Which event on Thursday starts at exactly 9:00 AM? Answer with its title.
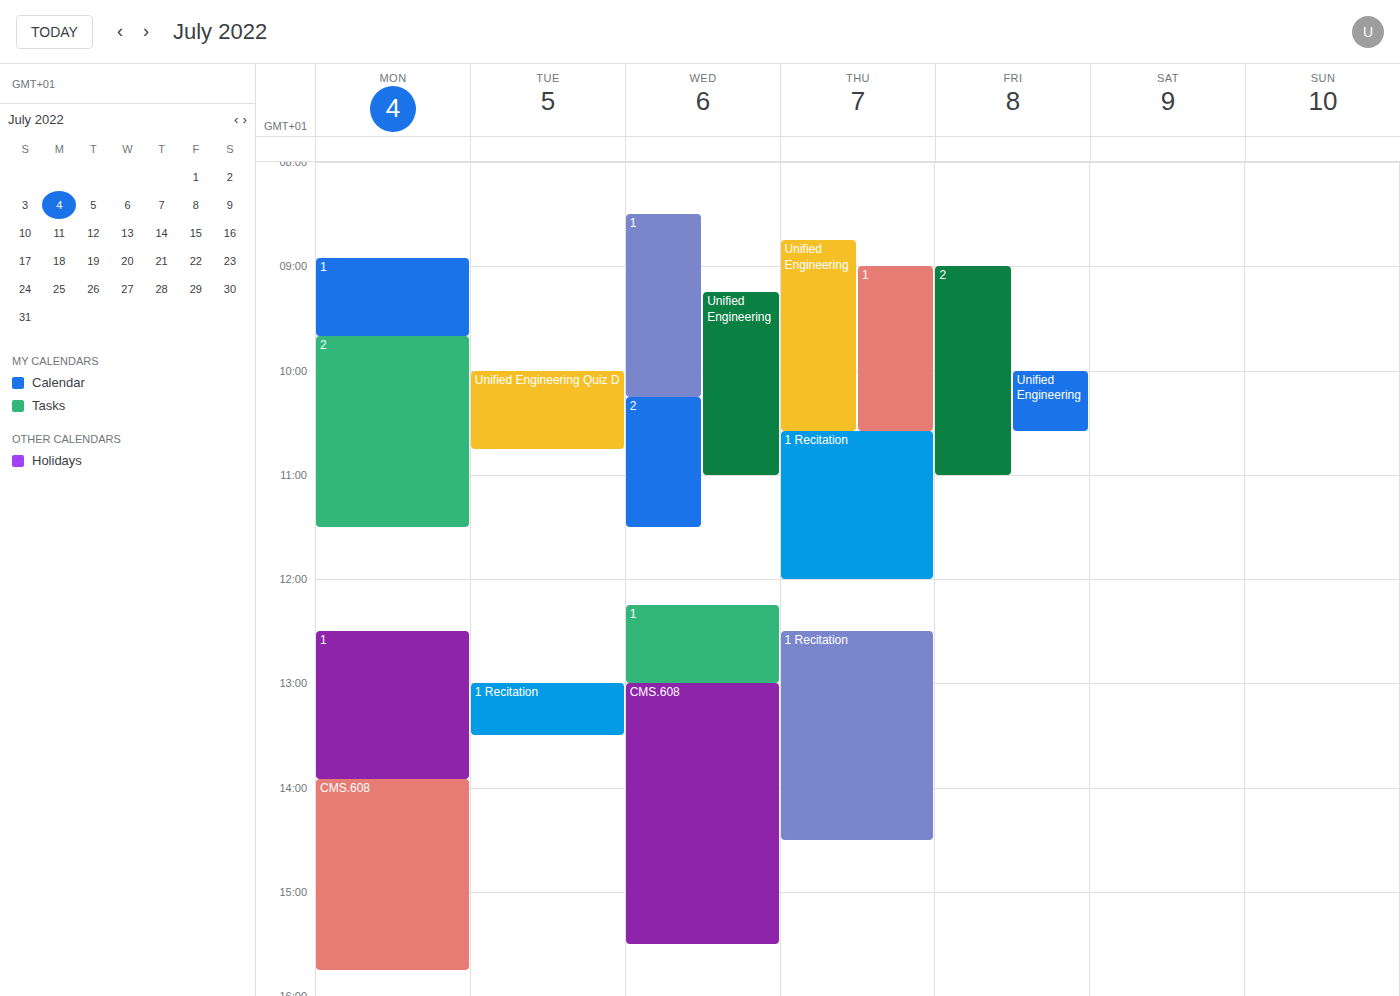
"1"